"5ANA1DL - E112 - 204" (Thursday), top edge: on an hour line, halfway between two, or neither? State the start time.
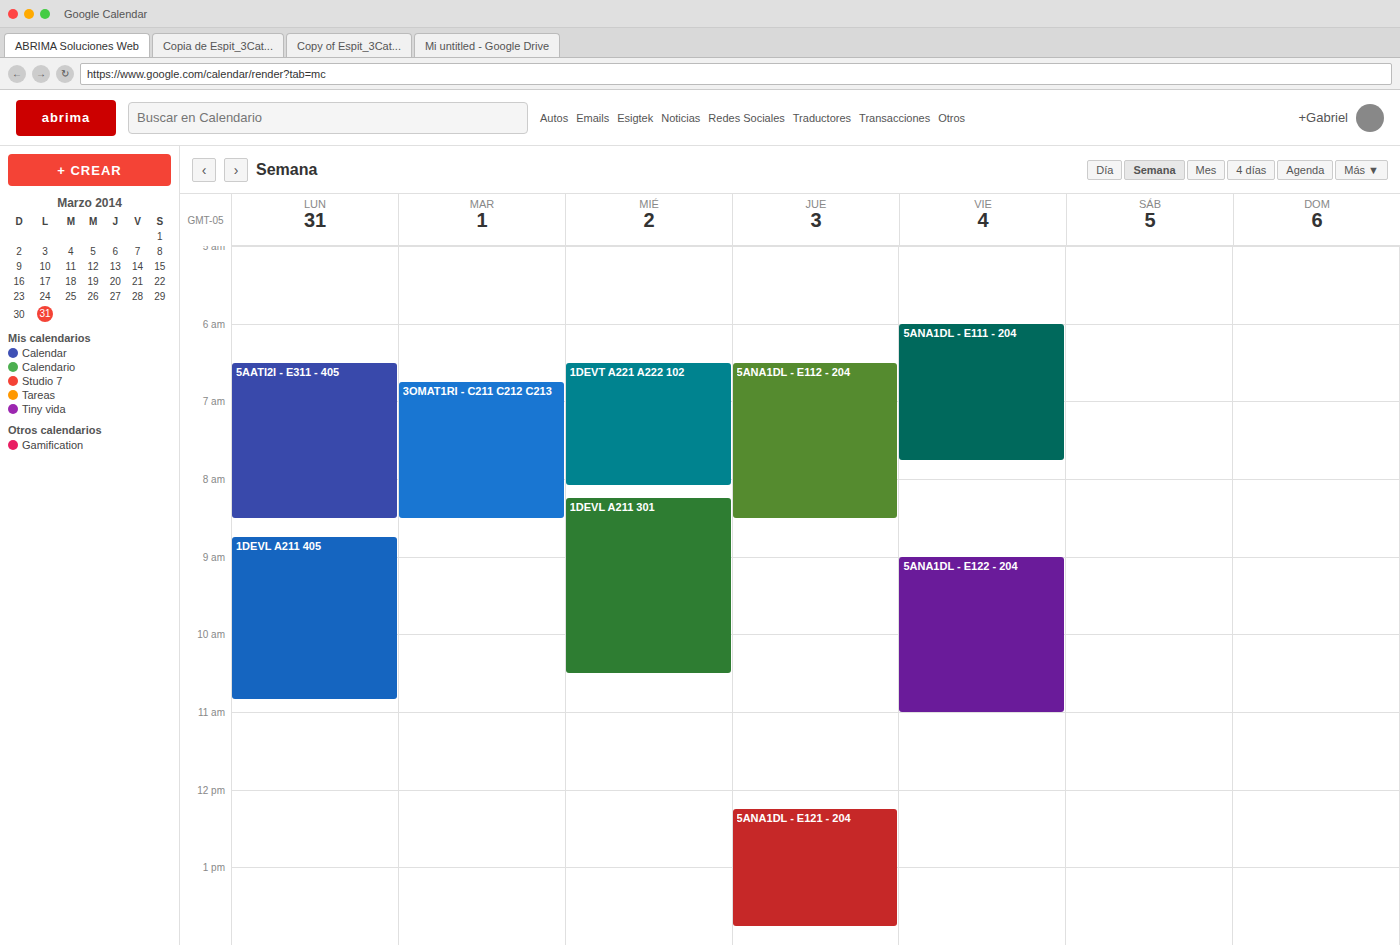
6:30 AM -- halfway between the 6 AM and 7 AM lines.